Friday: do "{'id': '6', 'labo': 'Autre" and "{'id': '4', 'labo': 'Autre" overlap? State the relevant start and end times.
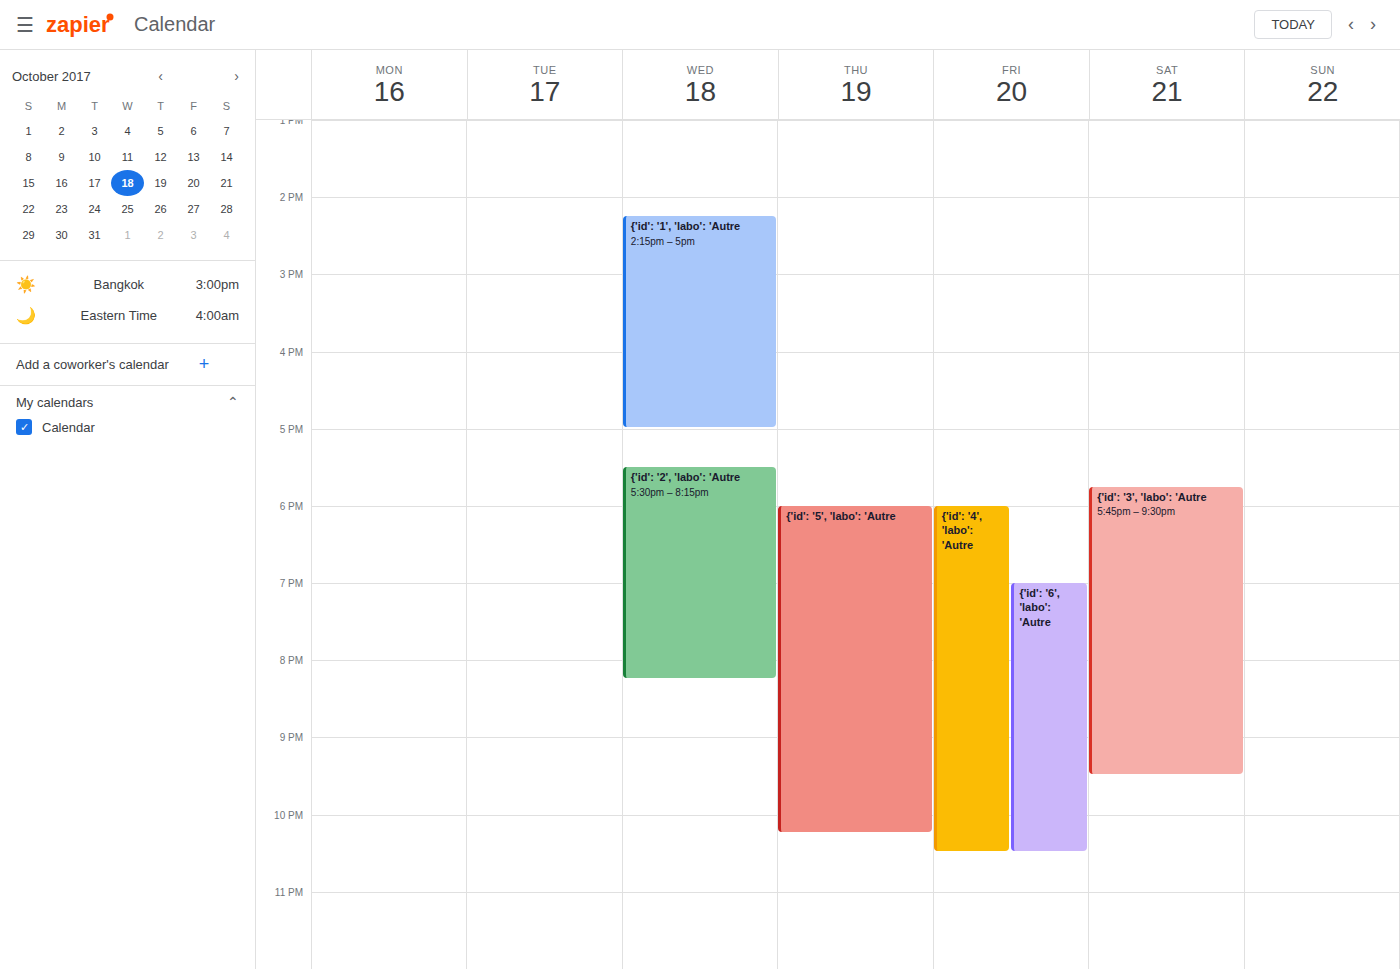
"{'id': '6', 'labo': 'Autre" starts at 7:00 PM, before "{'id': '4', 'labo': 'Autre" ends at 10:30 PM -- they overlap.